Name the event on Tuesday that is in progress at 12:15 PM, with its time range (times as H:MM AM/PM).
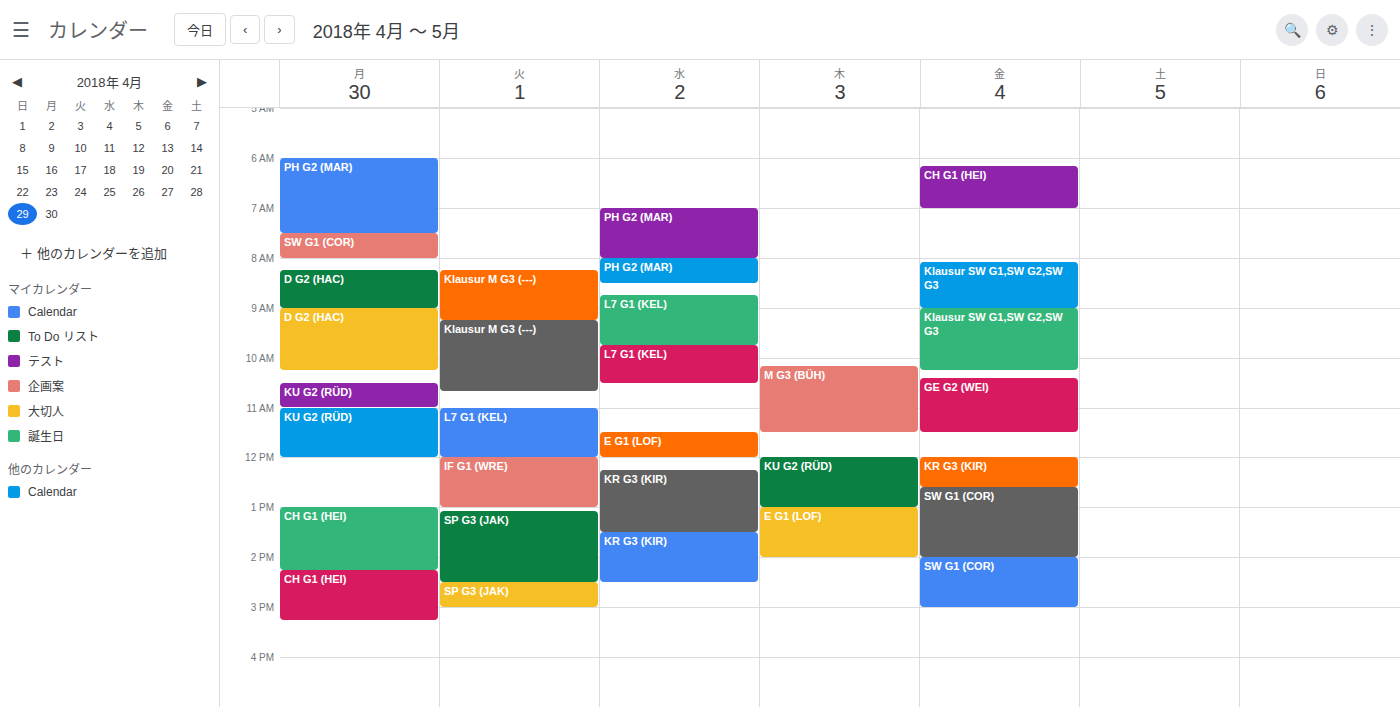
"IF G1 (WRE)", 12:00 PM to 1:00 PM